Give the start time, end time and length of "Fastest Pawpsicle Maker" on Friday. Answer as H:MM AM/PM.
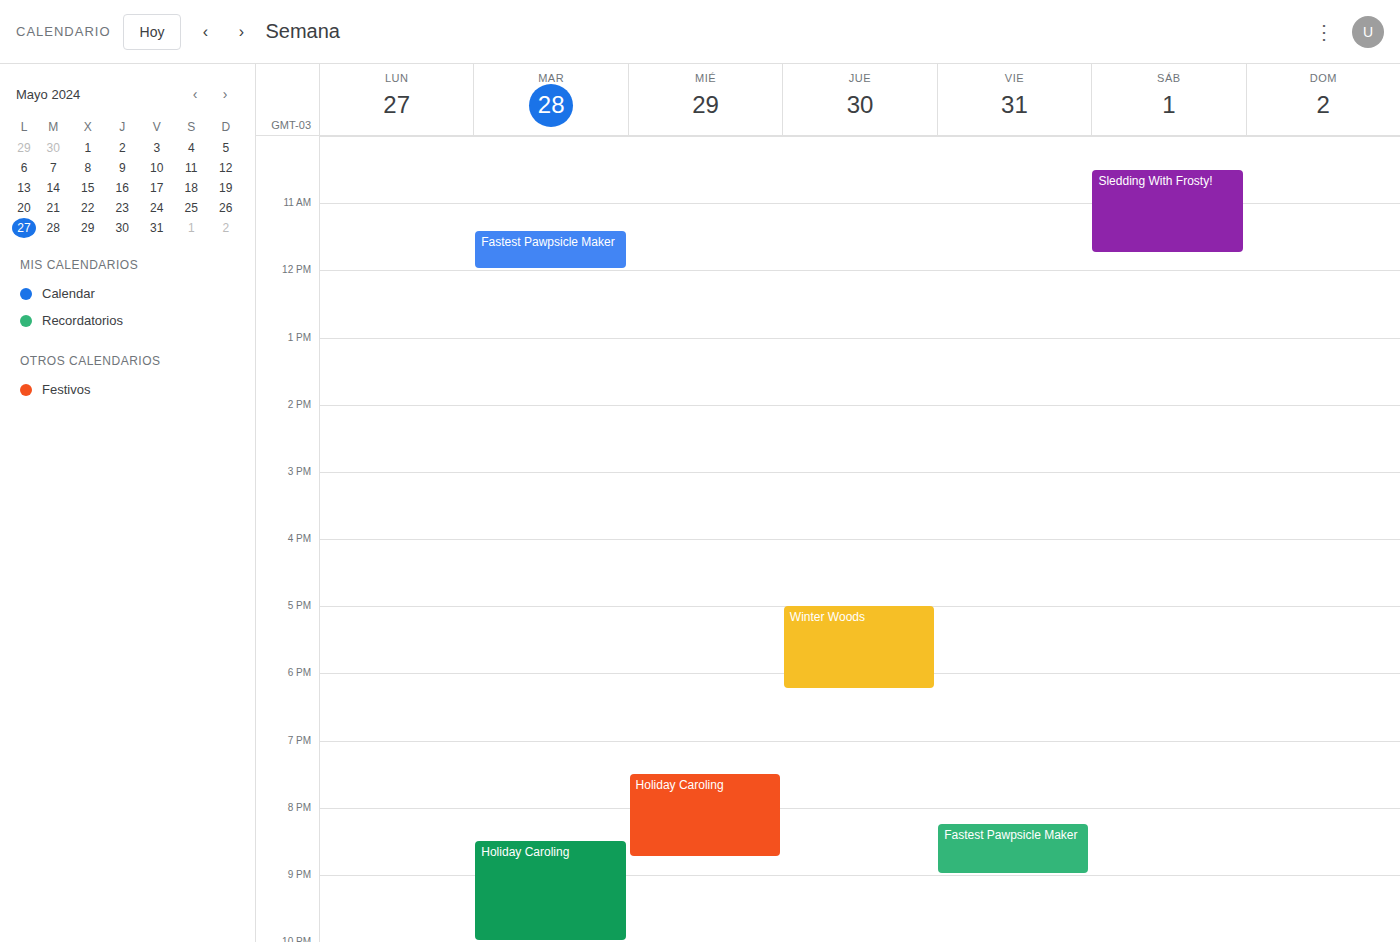
8:15 PM to 9:00 PM, 45 minutes